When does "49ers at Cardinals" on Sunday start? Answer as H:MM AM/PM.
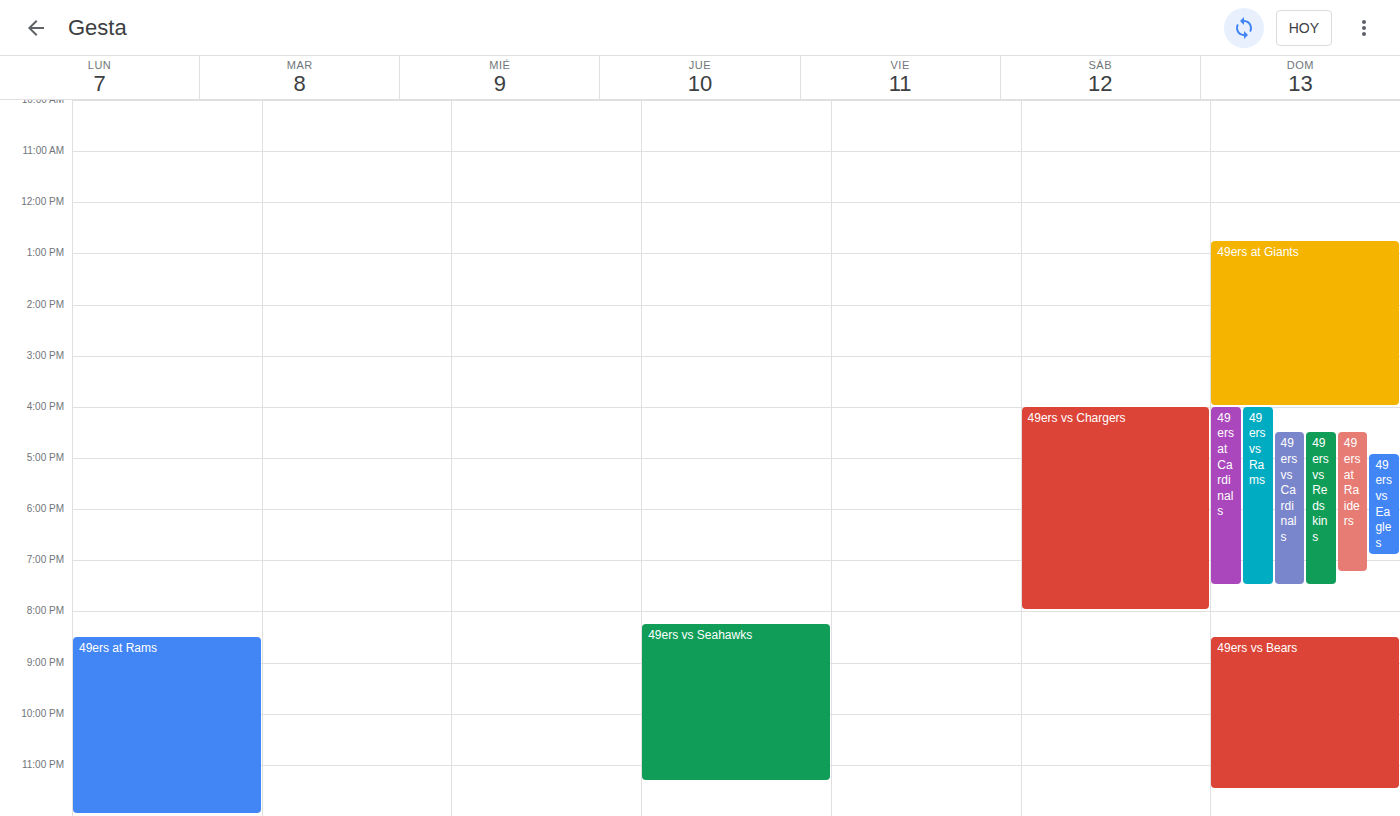
4:00 PM